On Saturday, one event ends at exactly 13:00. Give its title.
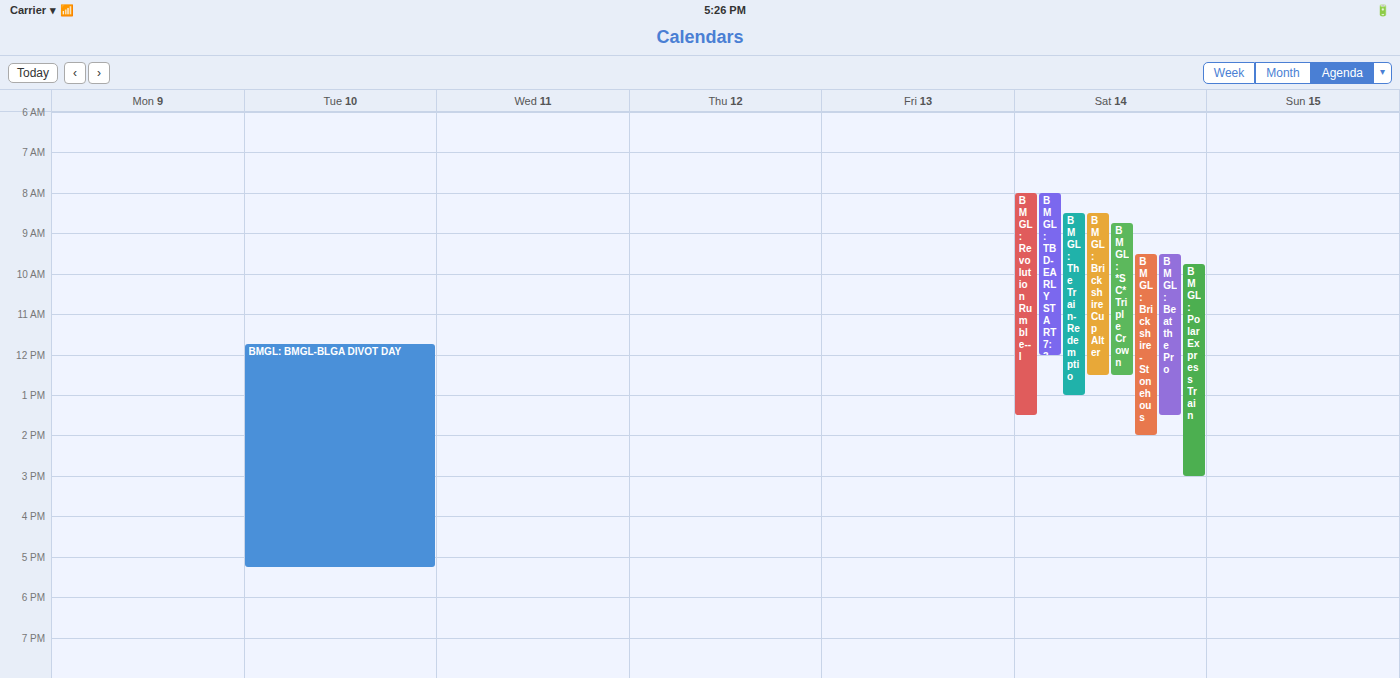
"BMGL: The Train- Redemptio"